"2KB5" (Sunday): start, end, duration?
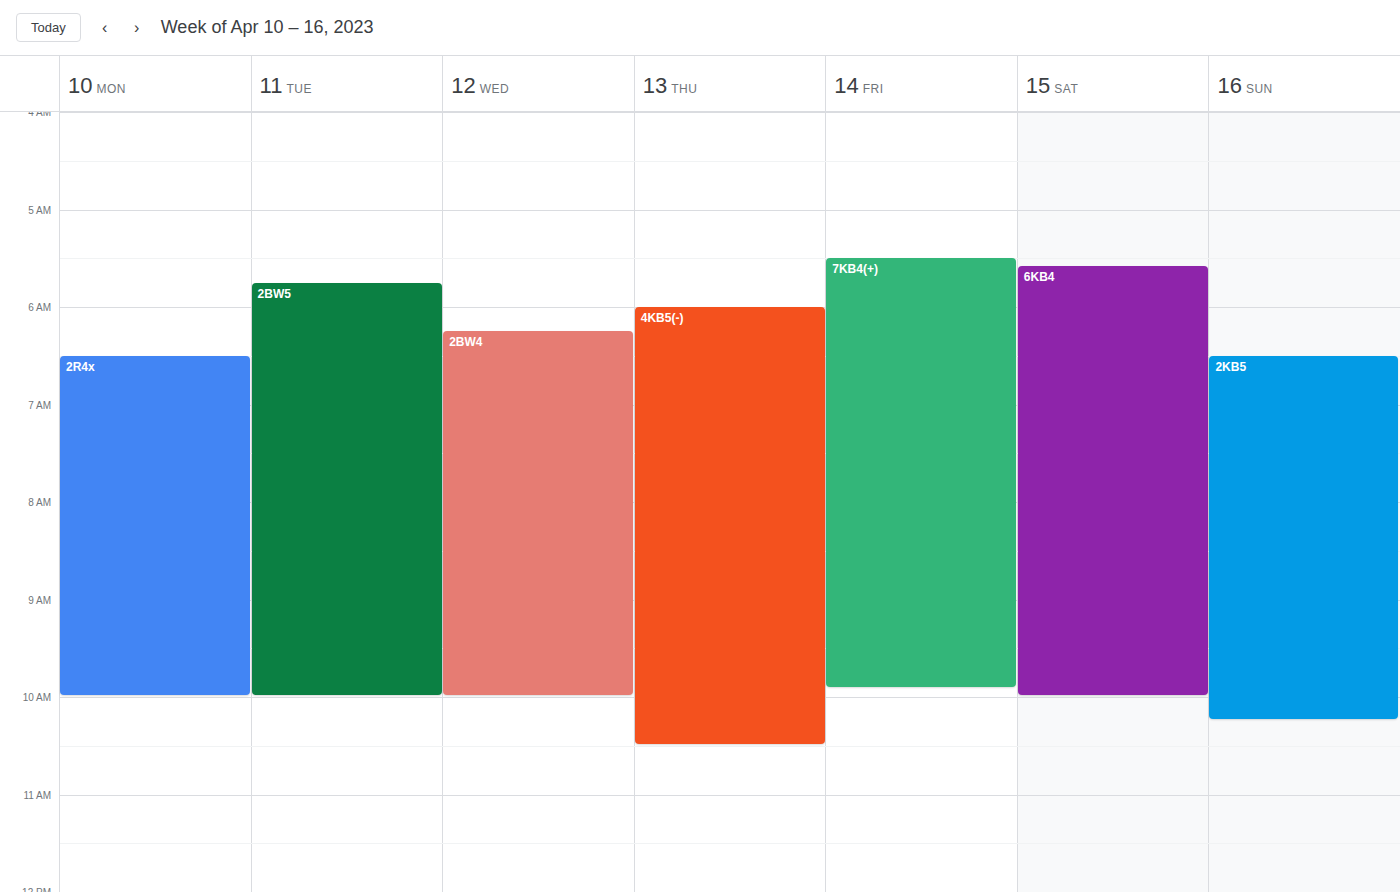
6:30 AM to 10:15 AM, 3 hours 45 minutes